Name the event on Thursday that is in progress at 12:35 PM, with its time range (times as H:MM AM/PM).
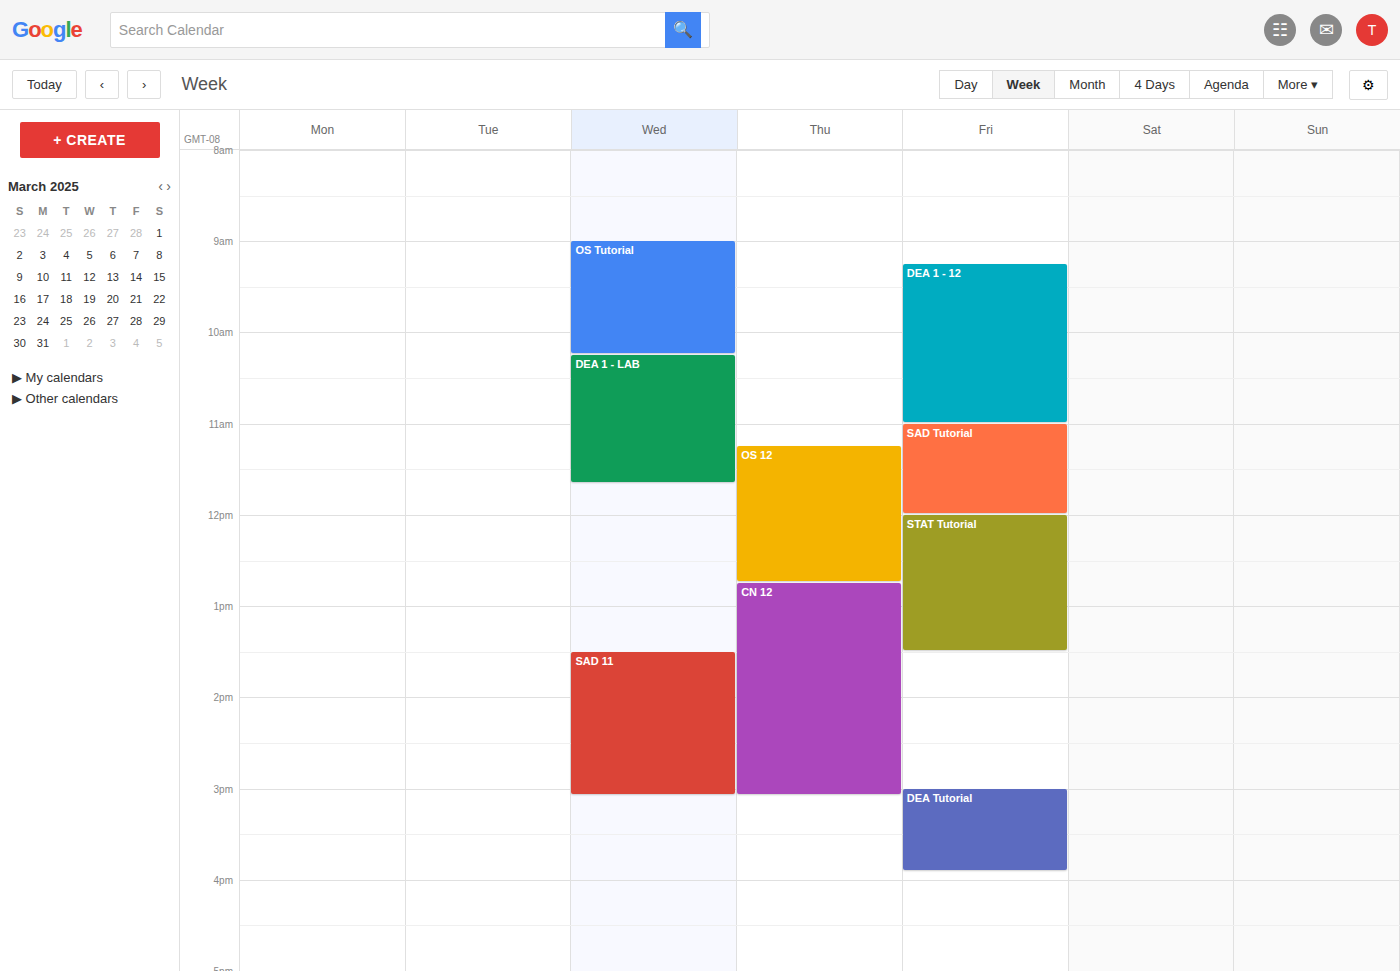
"OS 12", 11:15 AM to 12:45 PM